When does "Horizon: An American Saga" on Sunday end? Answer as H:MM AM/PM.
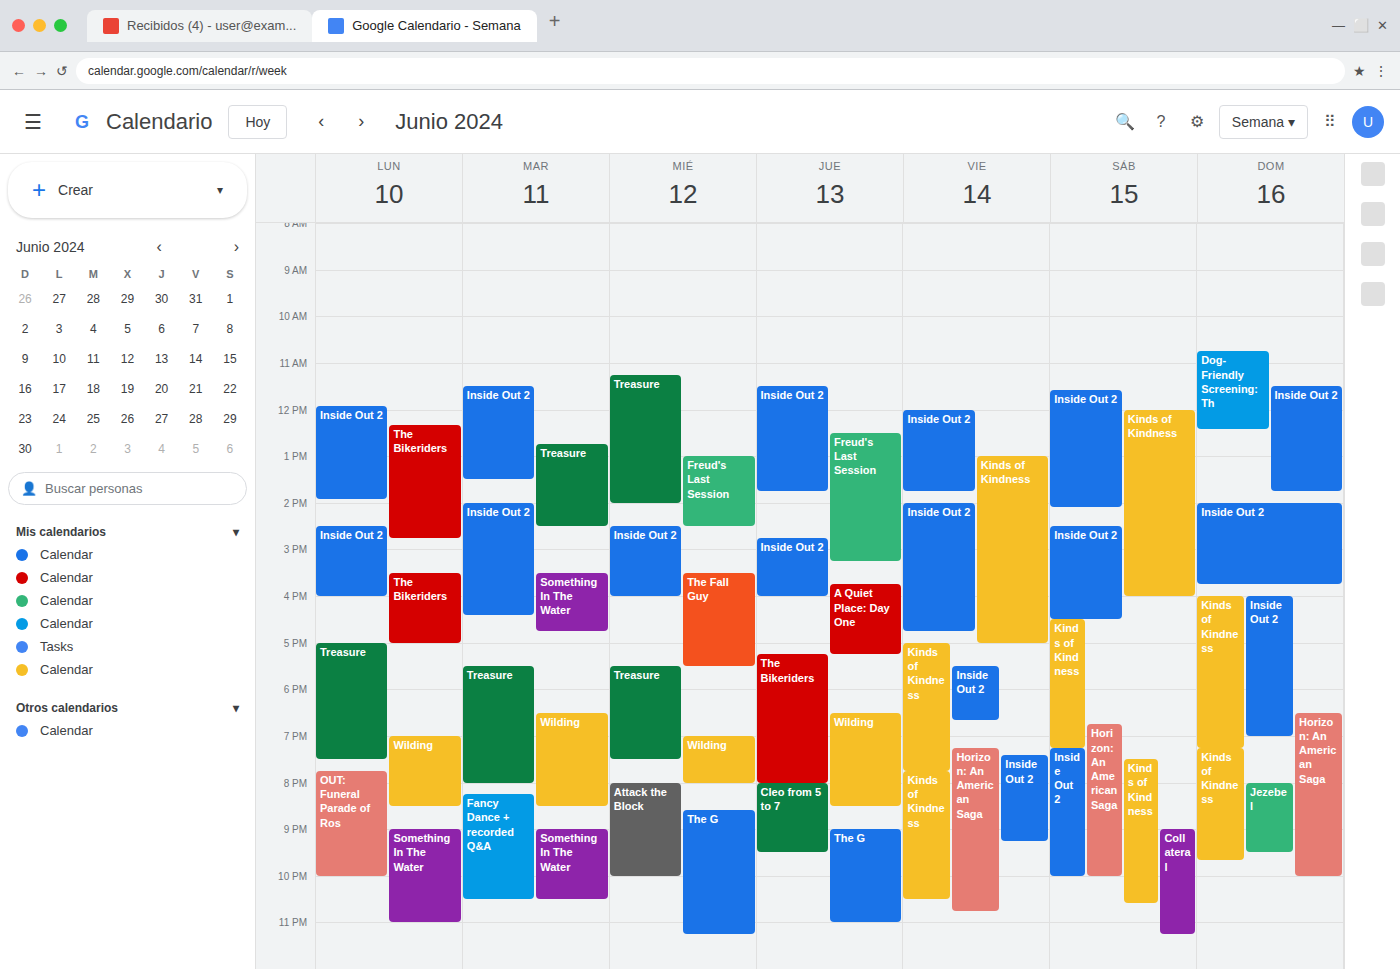
10:00 PM